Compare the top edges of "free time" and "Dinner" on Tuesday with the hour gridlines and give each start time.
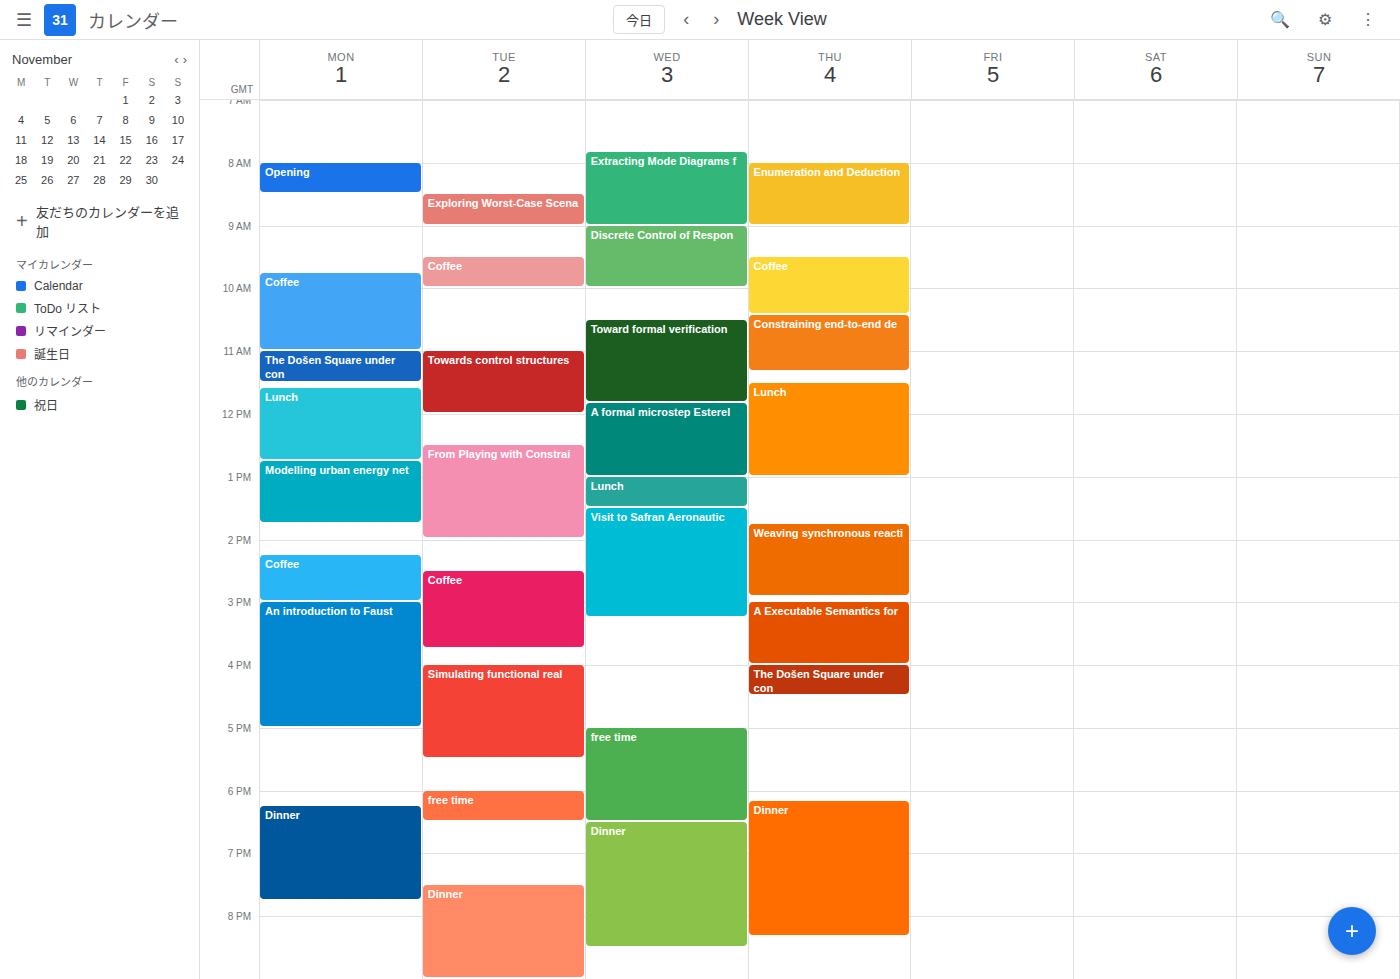
"free time": 6:00 PM, exactly on the 6 PM line. "Dinner": 7:30 PM, halfway between the 7 PM and 8 PM lines.